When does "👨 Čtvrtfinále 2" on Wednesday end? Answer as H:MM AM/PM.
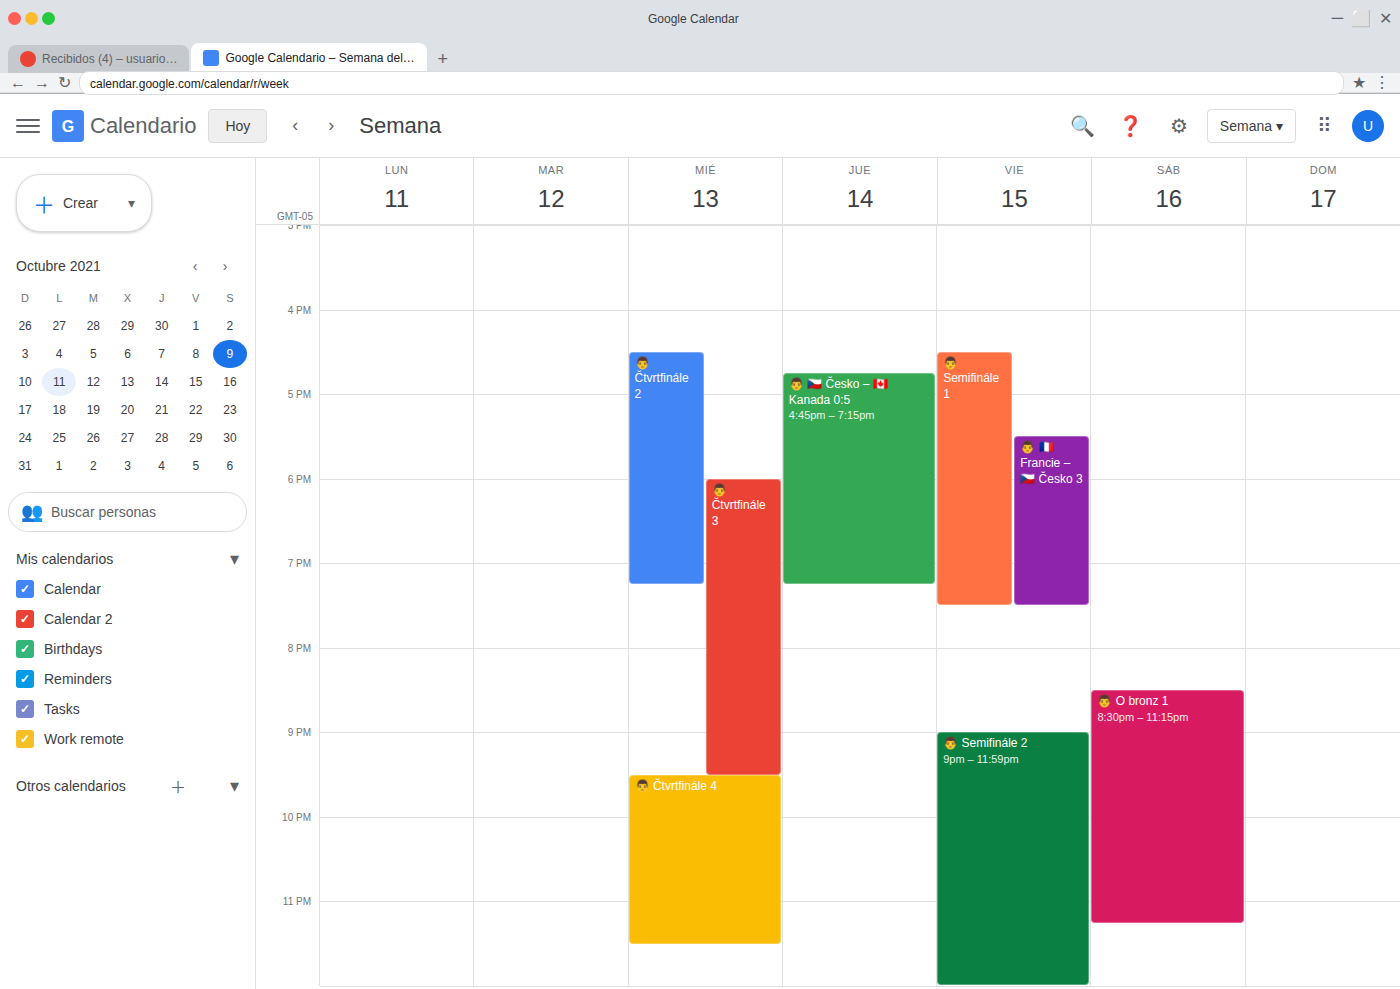
7:15 PM